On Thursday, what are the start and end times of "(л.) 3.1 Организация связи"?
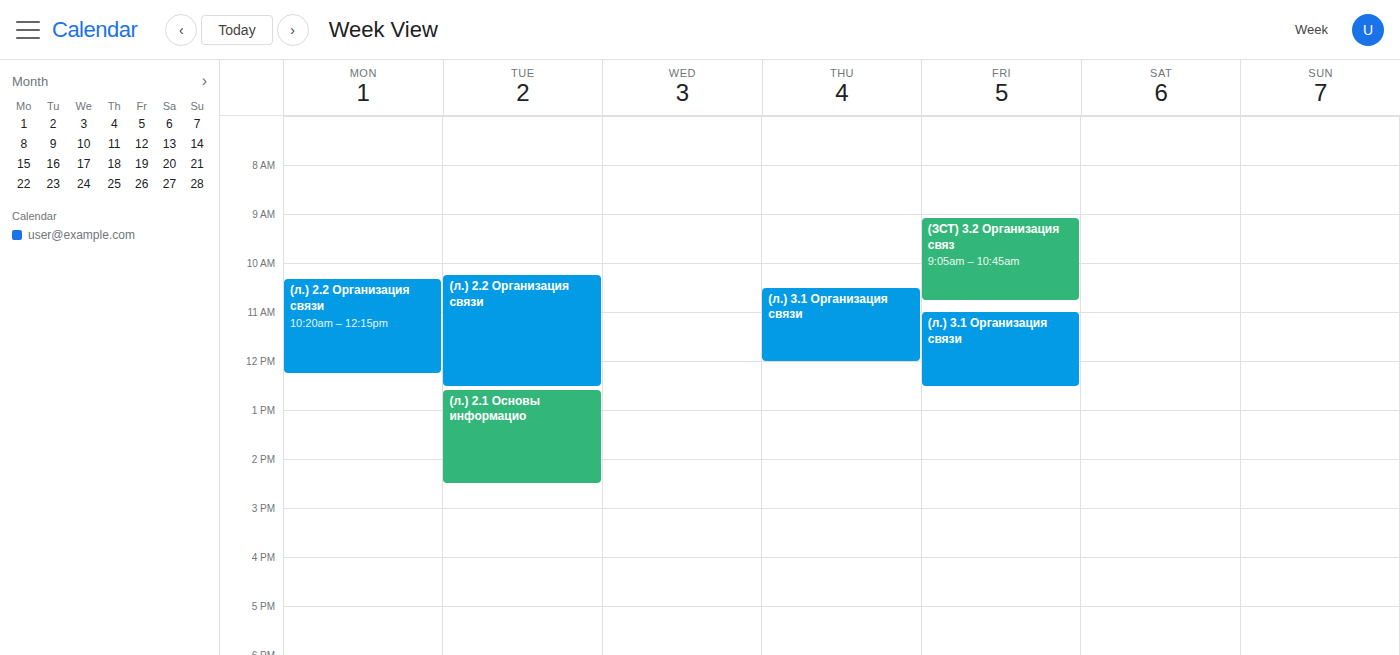
10:30 AM to 12:00 PM